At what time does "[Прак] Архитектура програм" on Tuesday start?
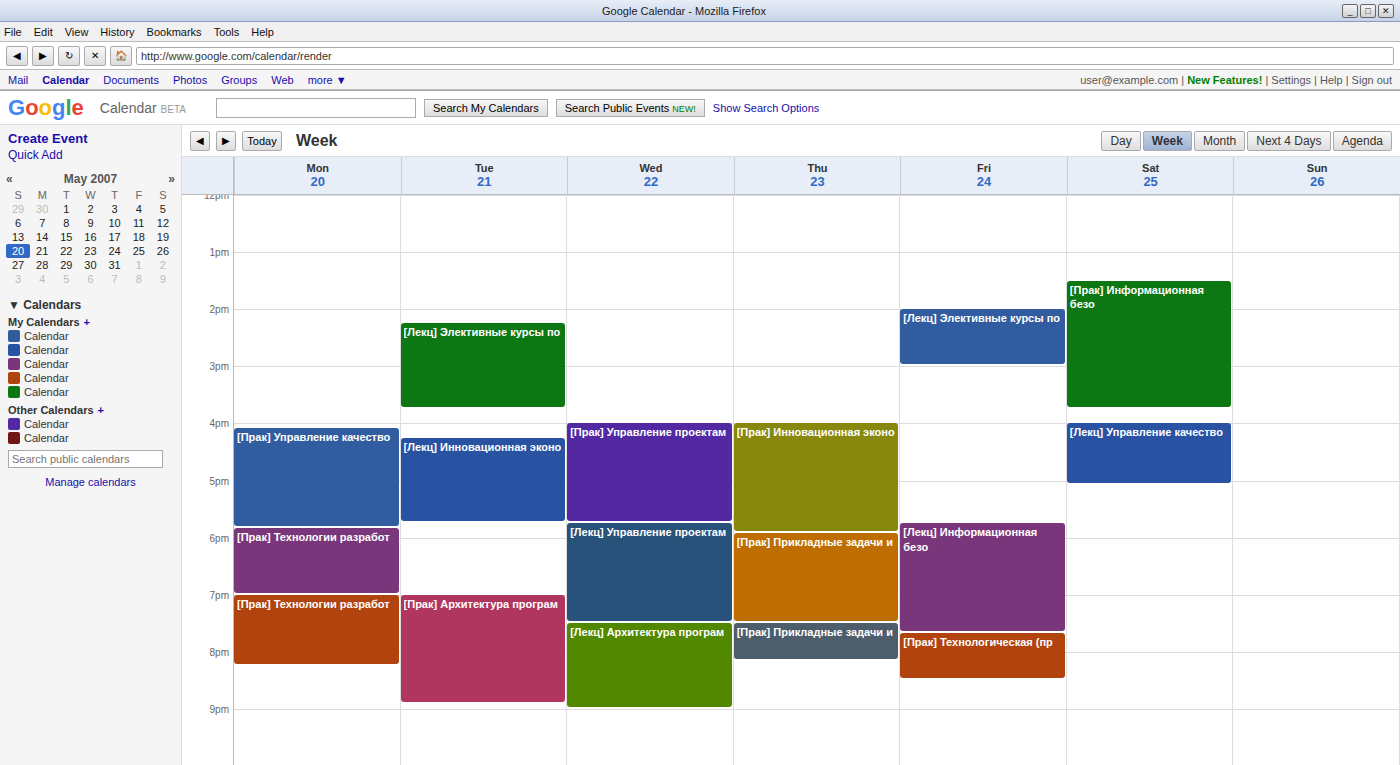
7:00 PM